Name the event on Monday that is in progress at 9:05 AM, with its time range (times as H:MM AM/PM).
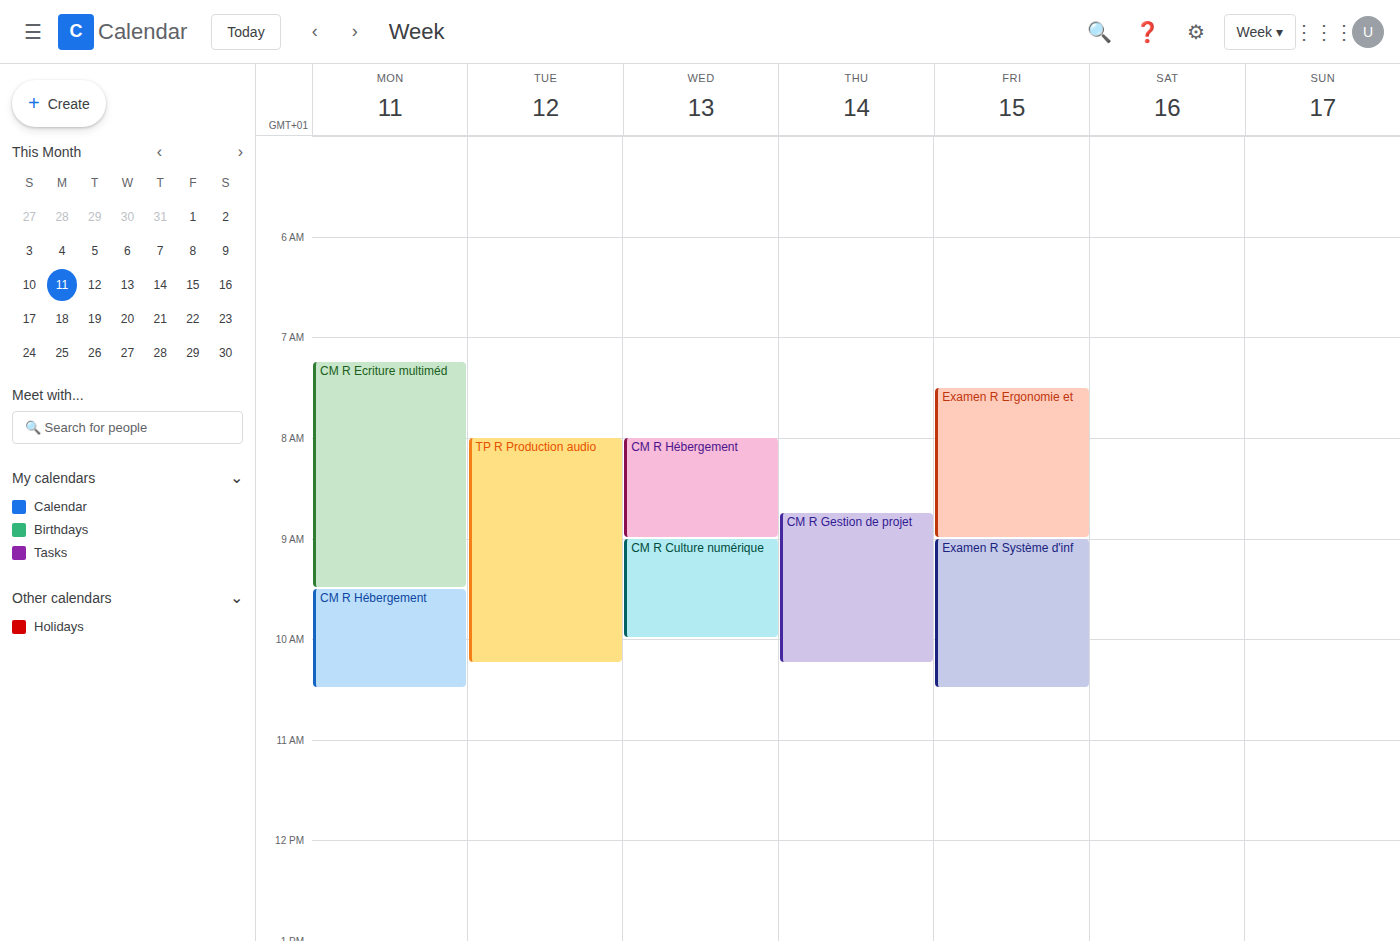
"CM R Ecriture multiméd", 7:15 AM to 9:30 AM